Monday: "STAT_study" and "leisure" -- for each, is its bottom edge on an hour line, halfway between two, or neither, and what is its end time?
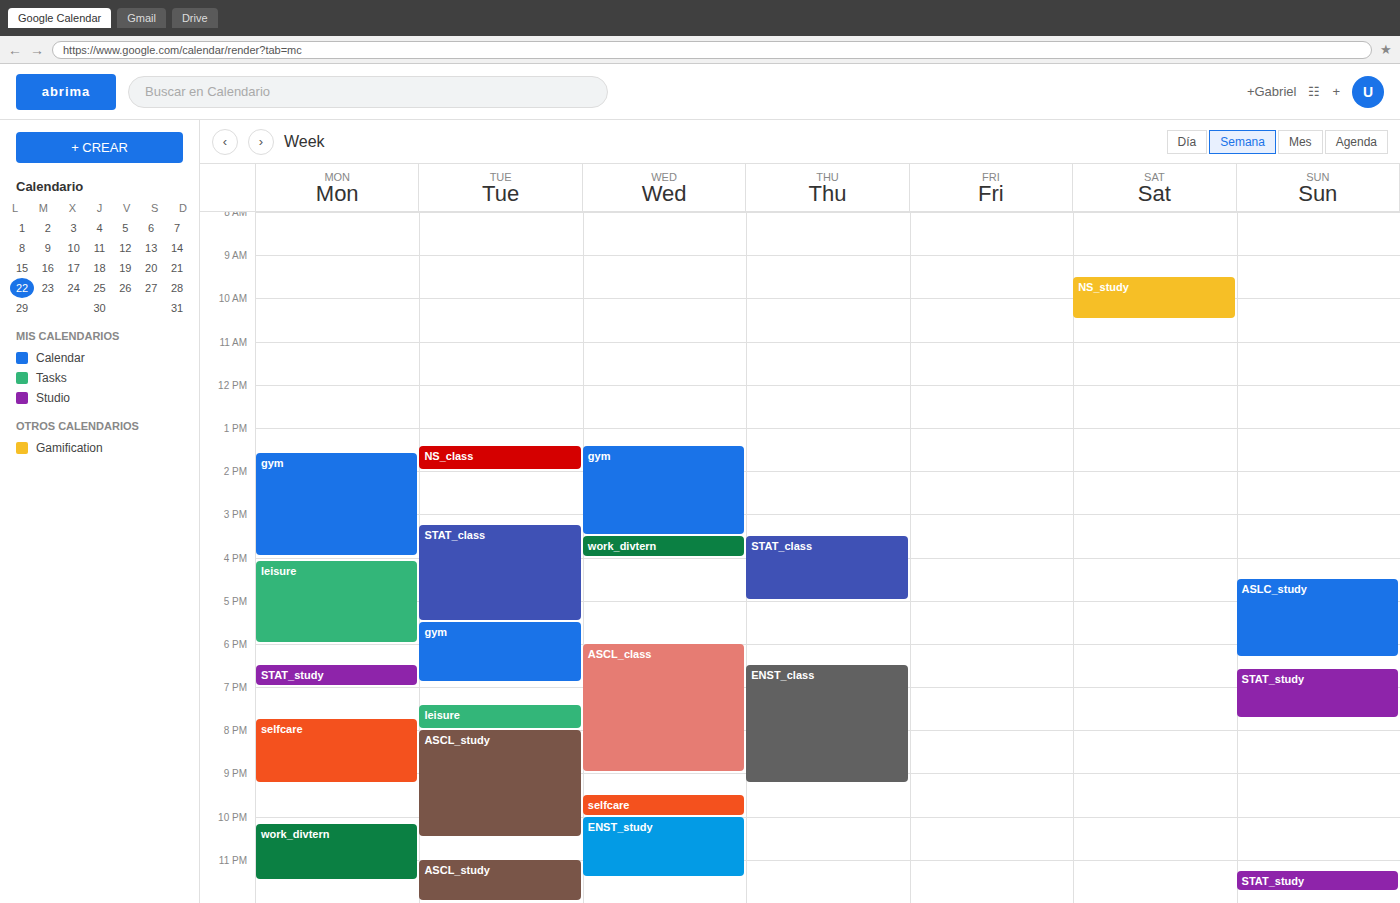
"STAT_study": 19:00, exactly on the 19:00 line. "leisure": 18:00, exactly on the 18:00 line.